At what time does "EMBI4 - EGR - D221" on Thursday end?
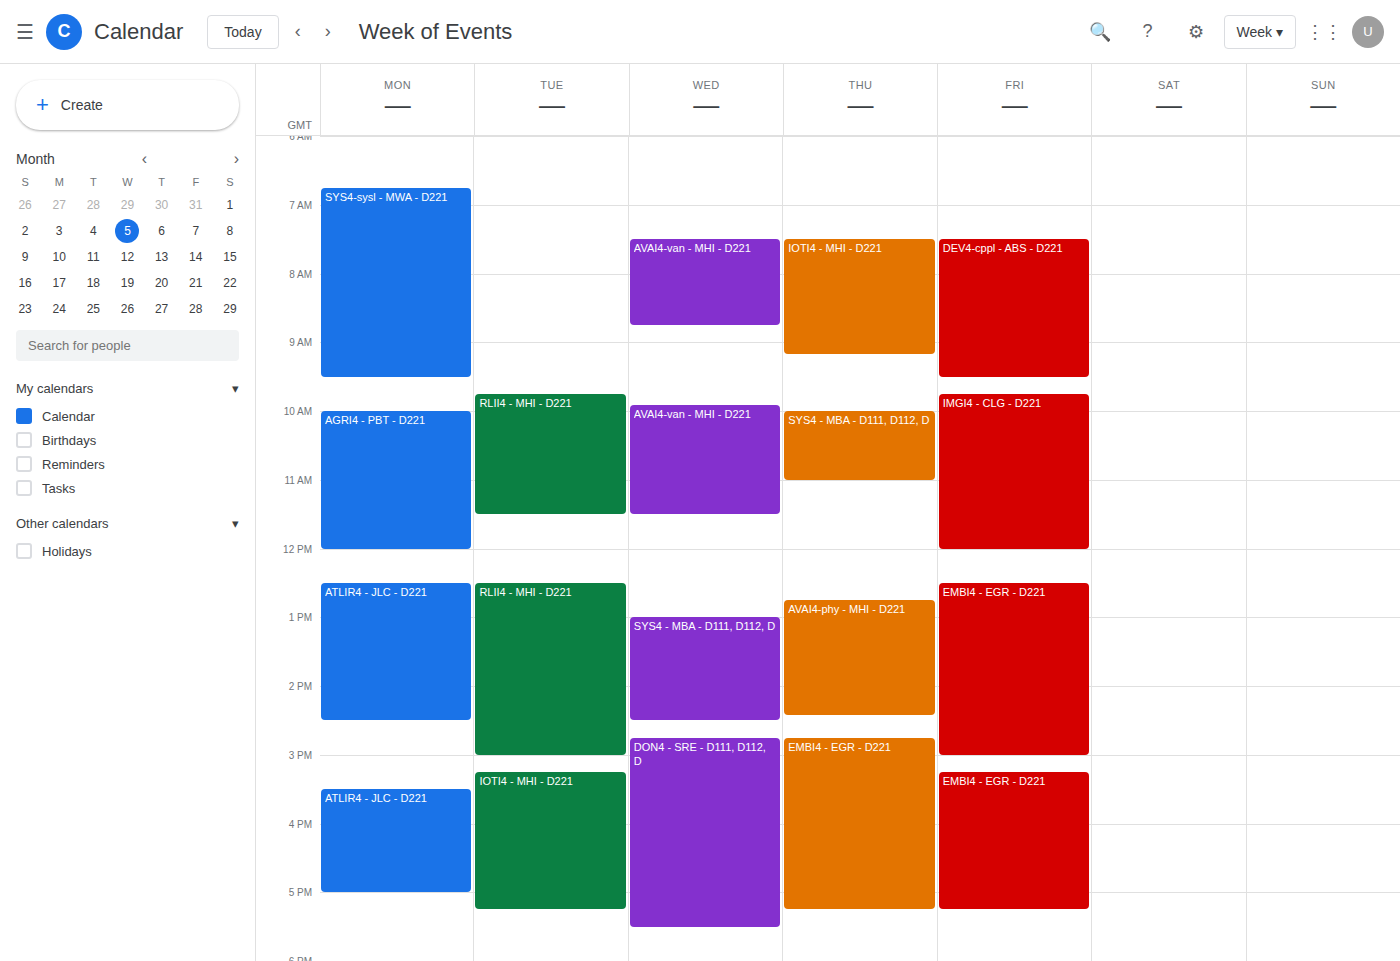
5:15 PM